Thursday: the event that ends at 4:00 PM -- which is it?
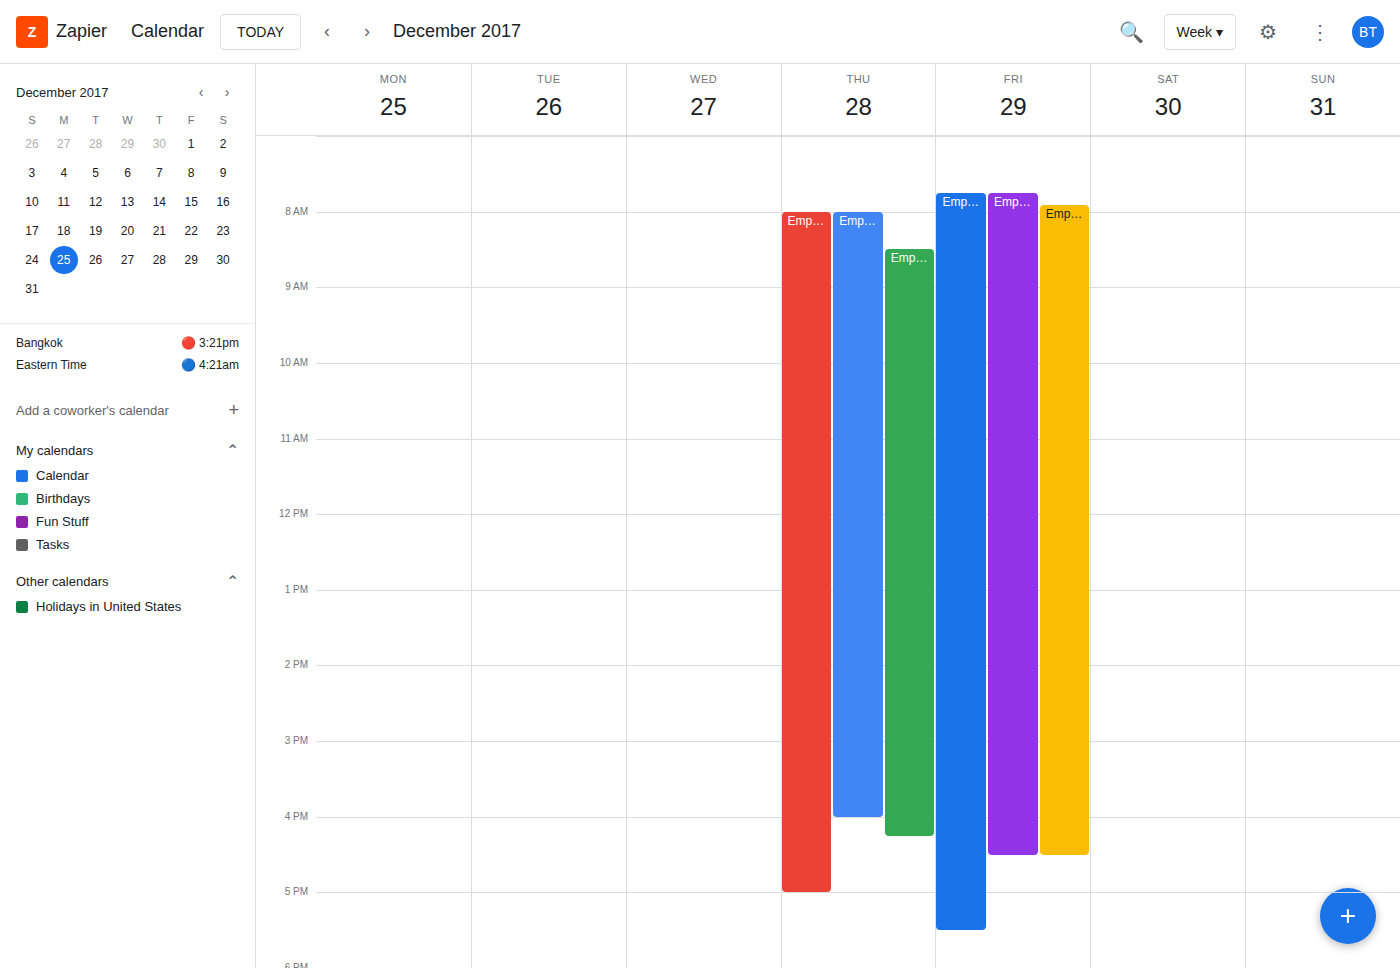
"Employee 2"